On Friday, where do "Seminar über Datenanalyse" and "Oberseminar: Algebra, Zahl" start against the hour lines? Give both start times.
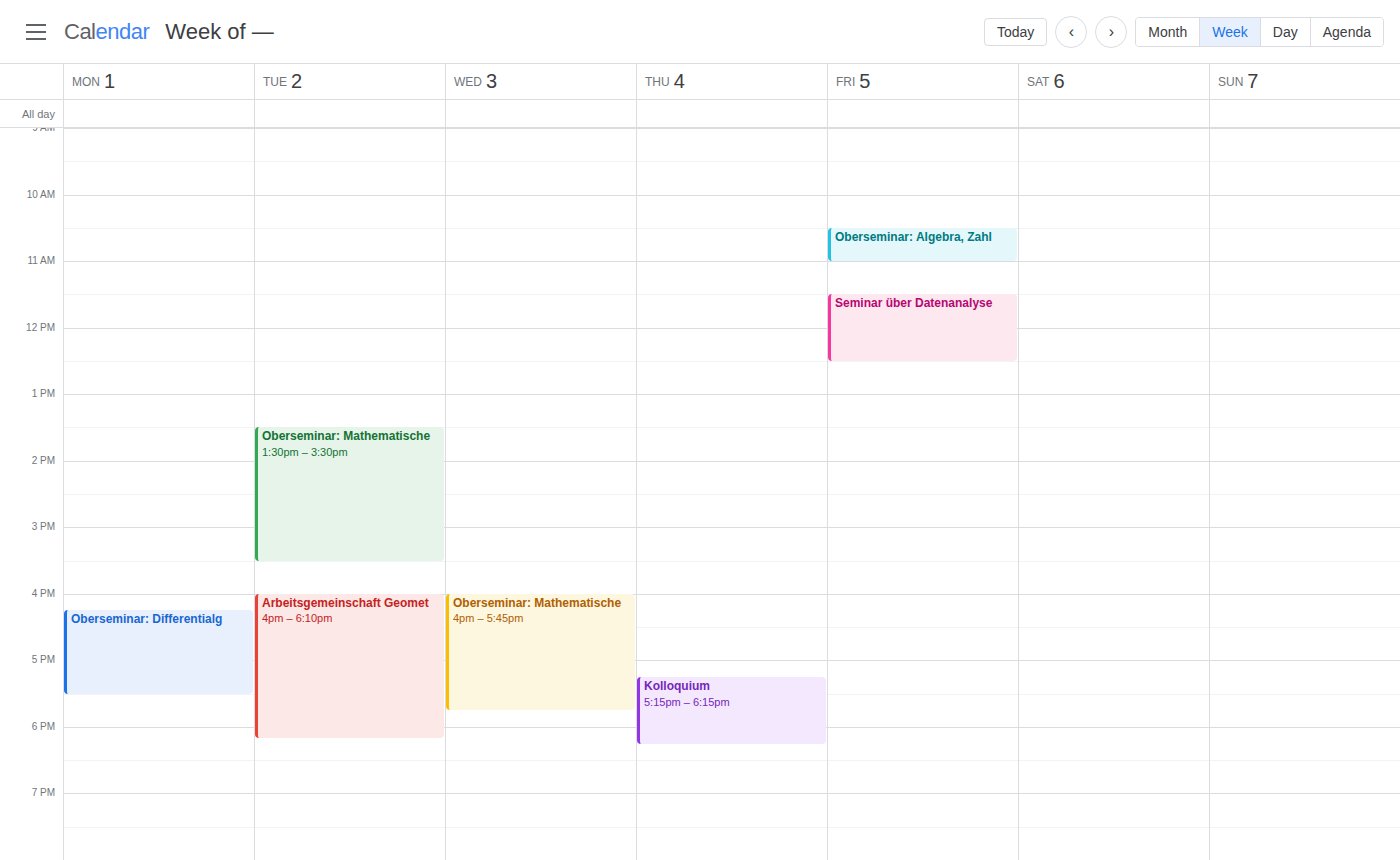
"Seminar über Datenanalyse": 11:30 AM, halfway between the 11 AM and 12 PM lines. "Oberseminar: Algebra, Zahl": 10:30 AM, halfway between the 10 AM and 11 AM lines.